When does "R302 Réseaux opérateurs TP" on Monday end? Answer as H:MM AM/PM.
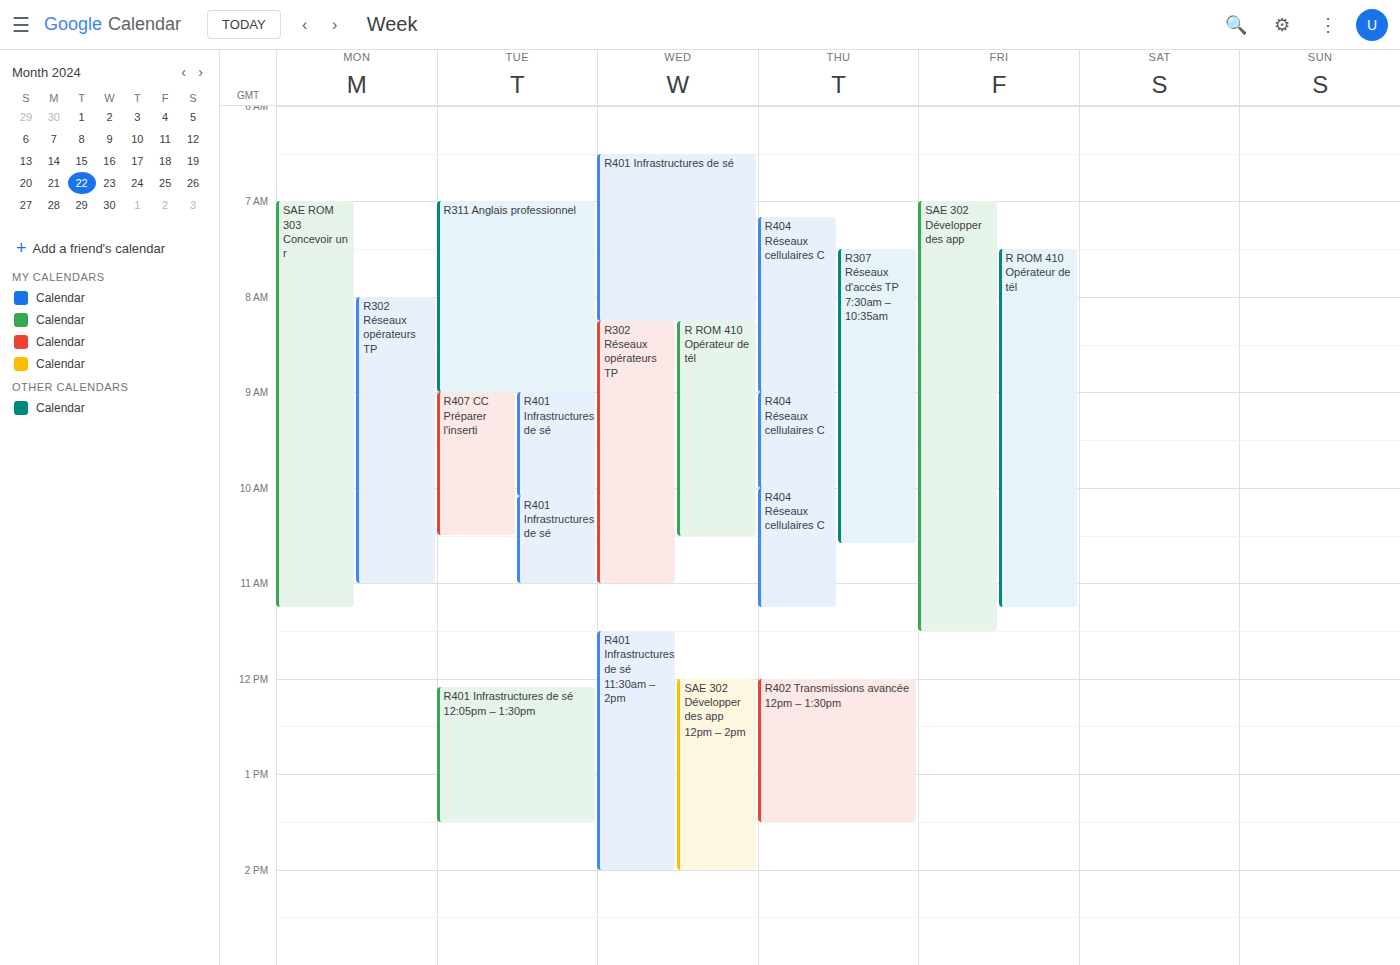
11:00 AM